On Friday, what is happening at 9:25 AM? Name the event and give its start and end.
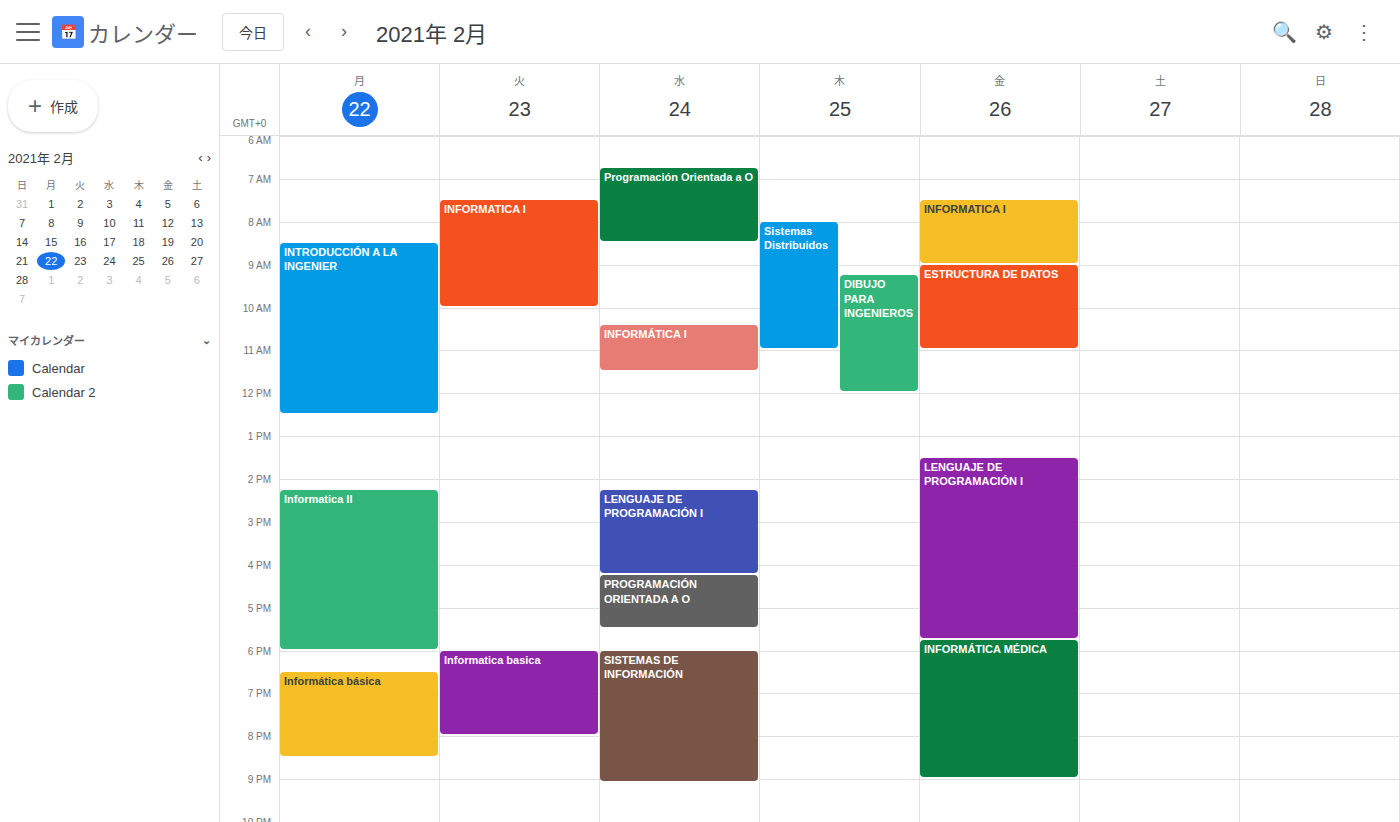
"ESTRUCTURA DE DATOS", 9:00 AM to 11:00 AM